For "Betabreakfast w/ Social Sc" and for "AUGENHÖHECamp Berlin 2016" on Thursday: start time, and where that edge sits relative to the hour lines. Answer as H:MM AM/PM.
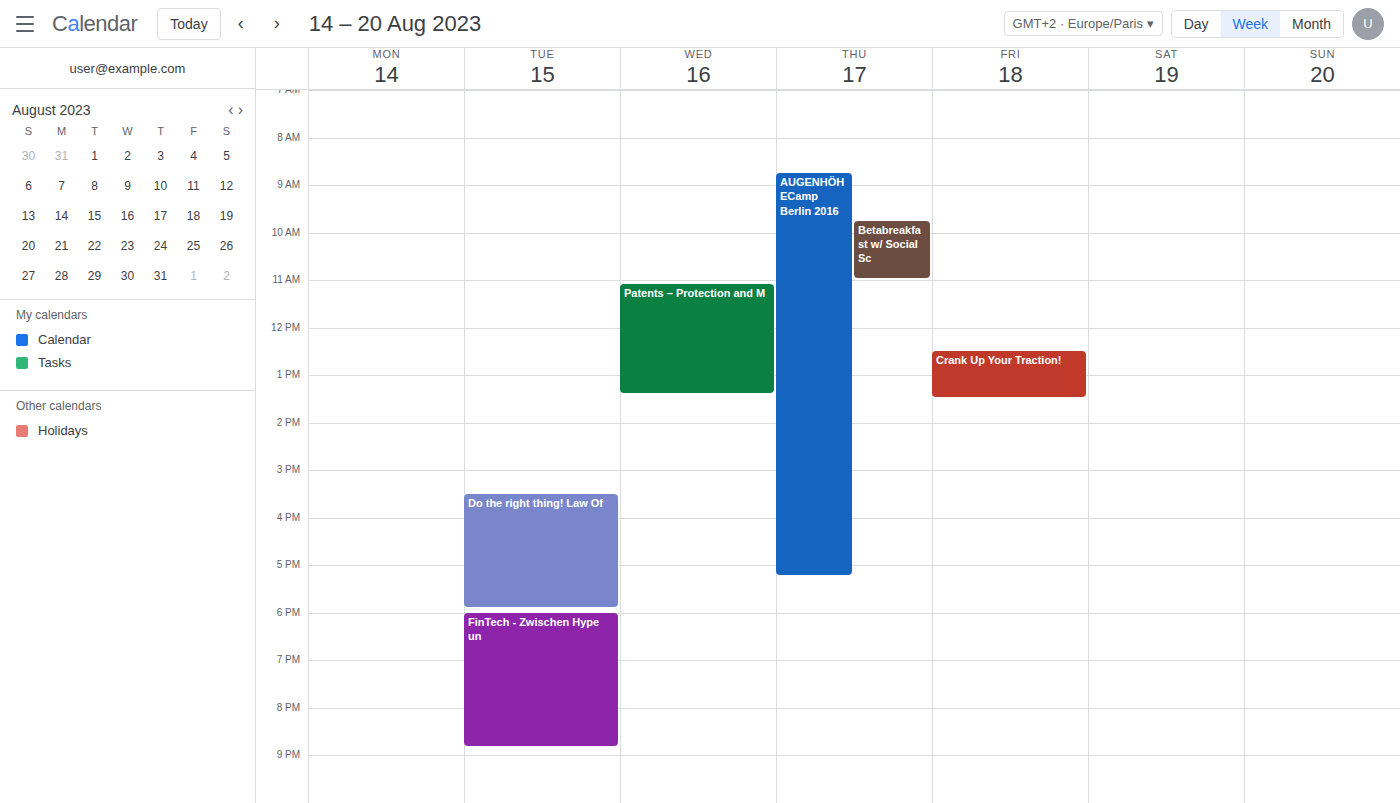
"Betabreakfast w/ Social Sc": 9:45 AM, neither: three quarters of the way from the 9 AM line to the 10 AM line. "AUGENHÖHECamp Berlin 2016": 8:45 AM, neither: three quarters of the way from the 8 AM line to the 9 AM line.